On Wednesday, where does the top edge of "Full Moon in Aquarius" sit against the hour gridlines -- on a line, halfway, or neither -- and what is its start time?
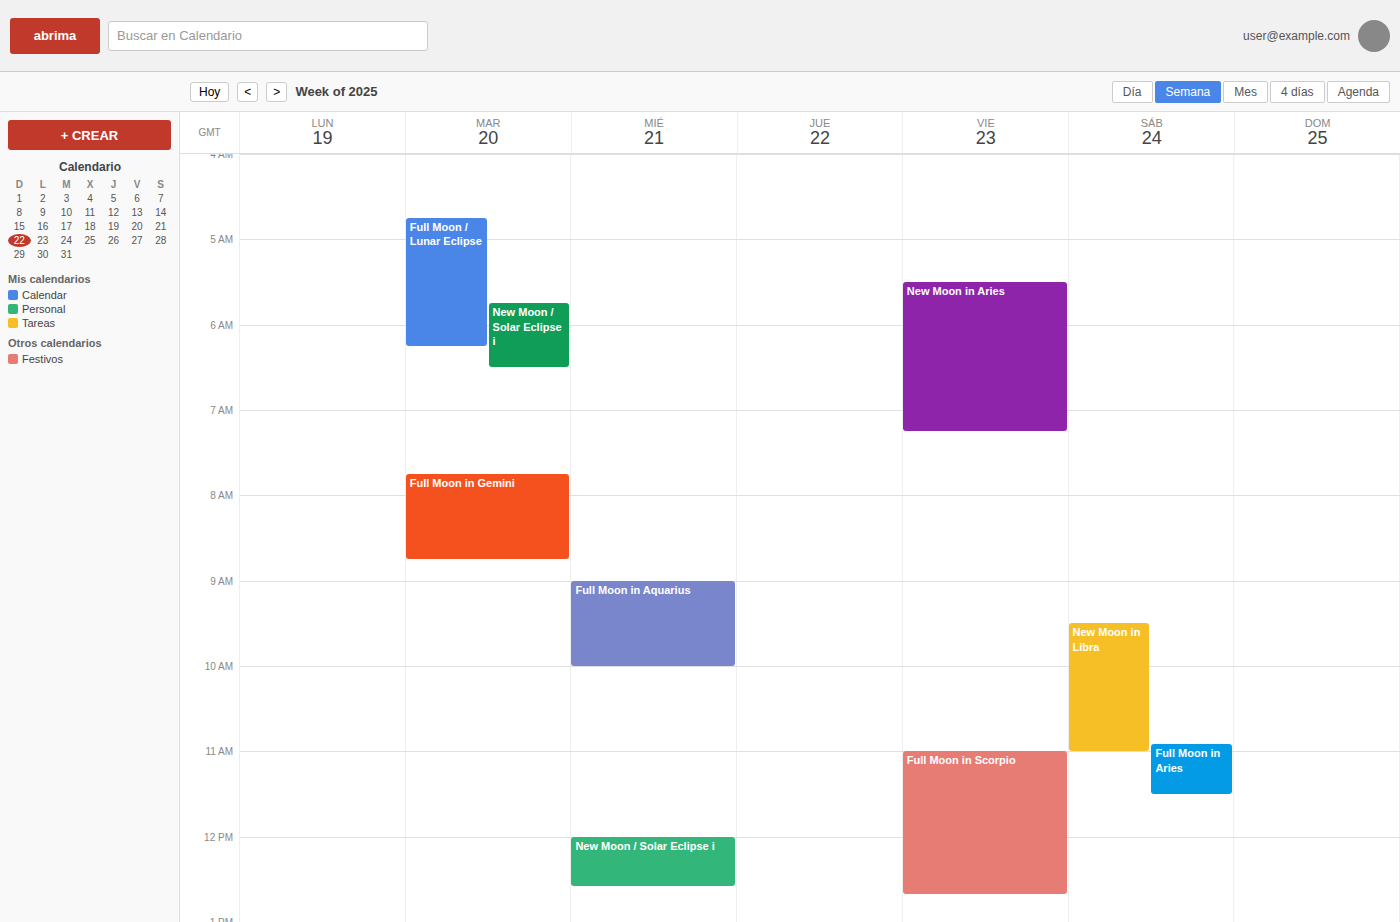
9:00 AM -- exactly on the 9 AM line.